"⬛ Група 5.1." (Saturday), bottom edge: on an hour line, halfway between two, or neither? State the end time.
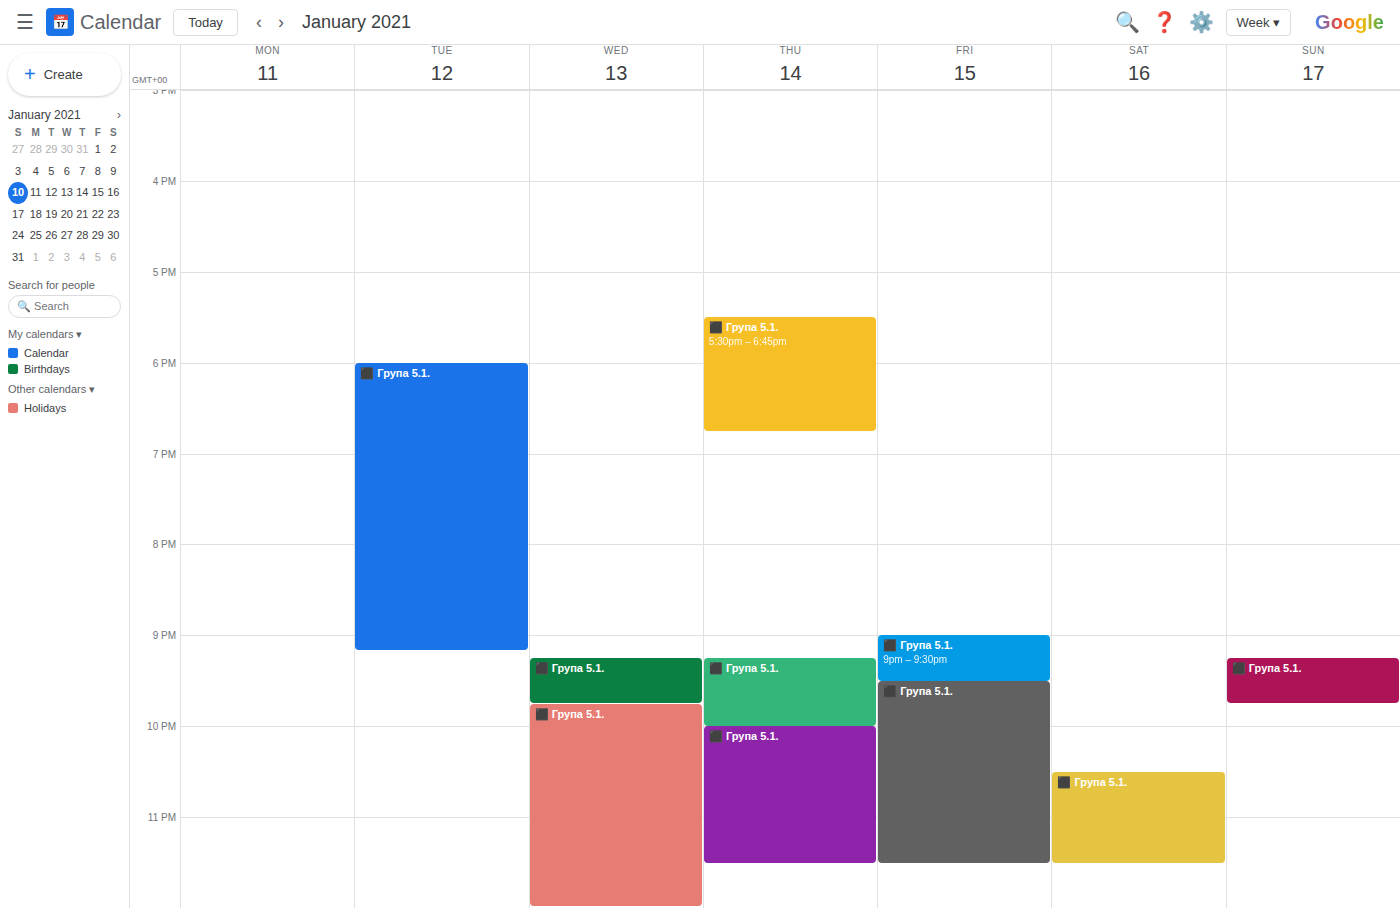
11:30 PM -- halfway between the 11 PM and 12 AM lines.